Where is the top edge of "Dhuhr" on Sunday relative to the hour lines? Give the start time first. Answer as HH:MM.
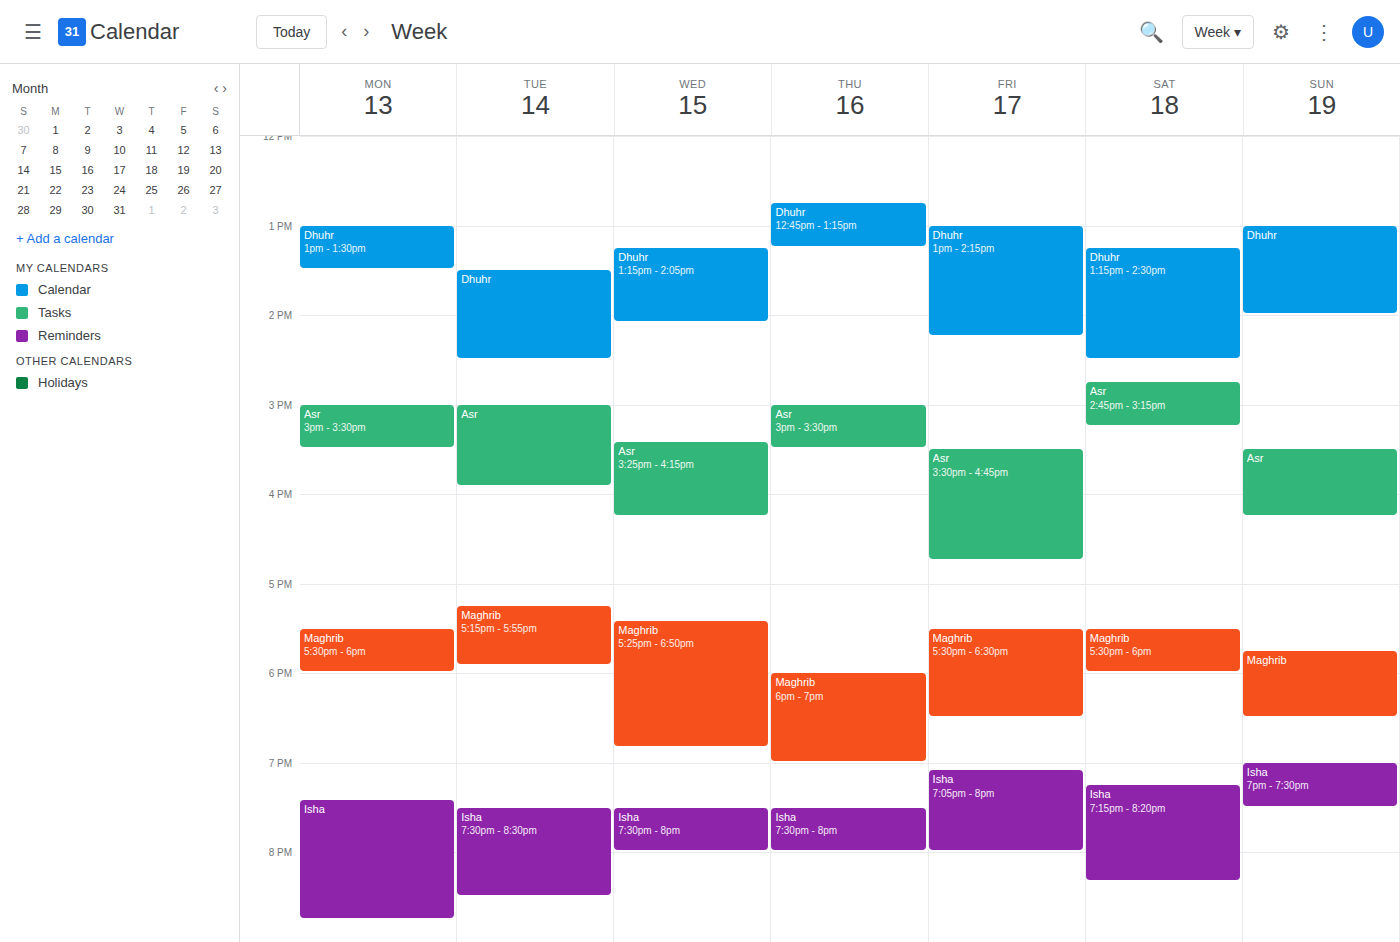
13:00 -- exactly on the 13:00 line.